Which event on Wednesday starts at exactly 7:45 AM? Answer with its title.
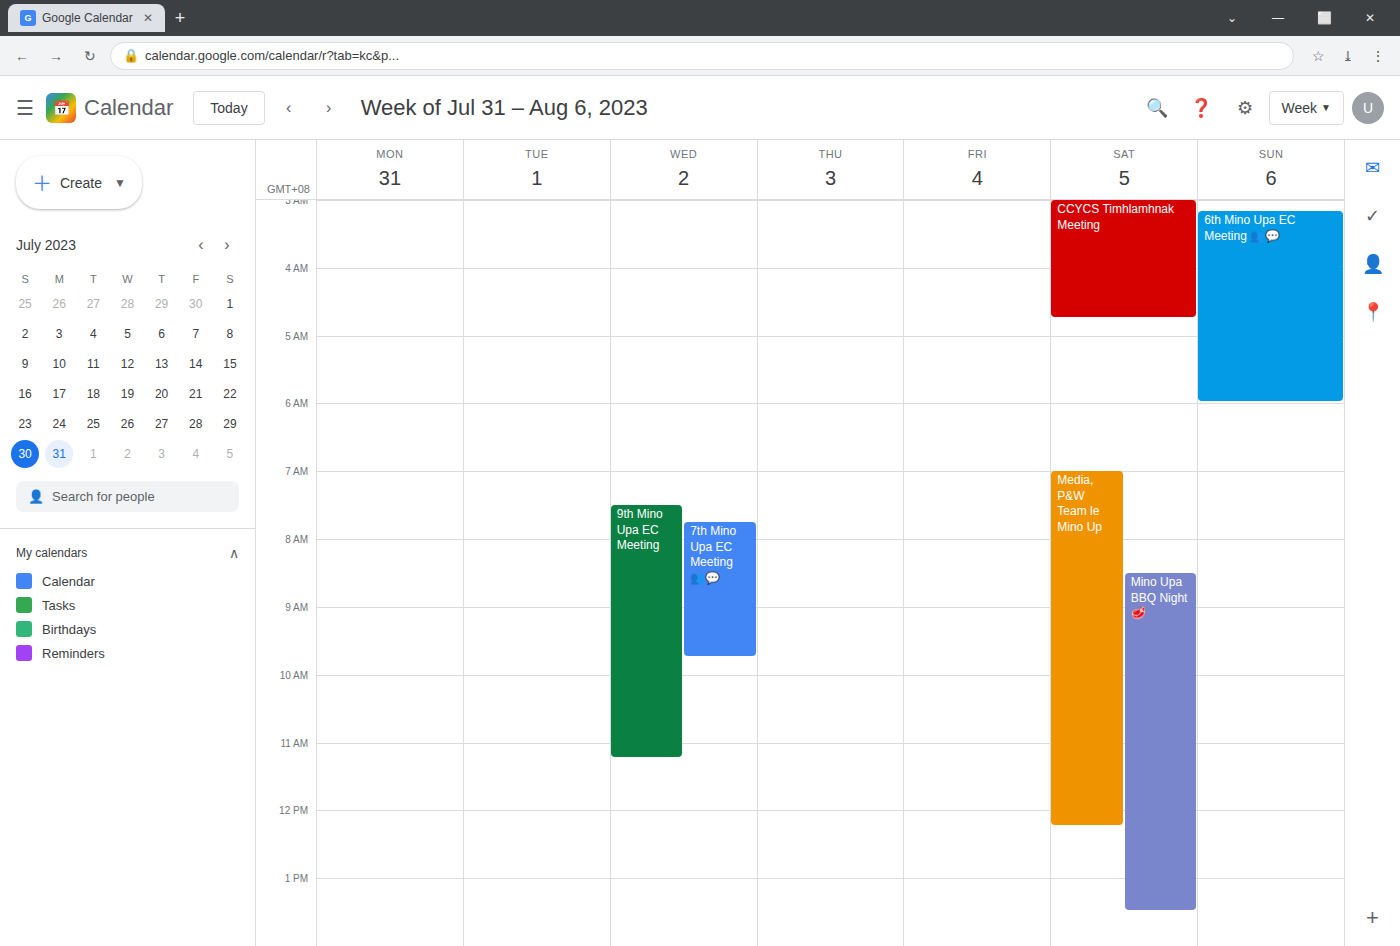
"7th Mino Upa EC Meeting 👥💬"